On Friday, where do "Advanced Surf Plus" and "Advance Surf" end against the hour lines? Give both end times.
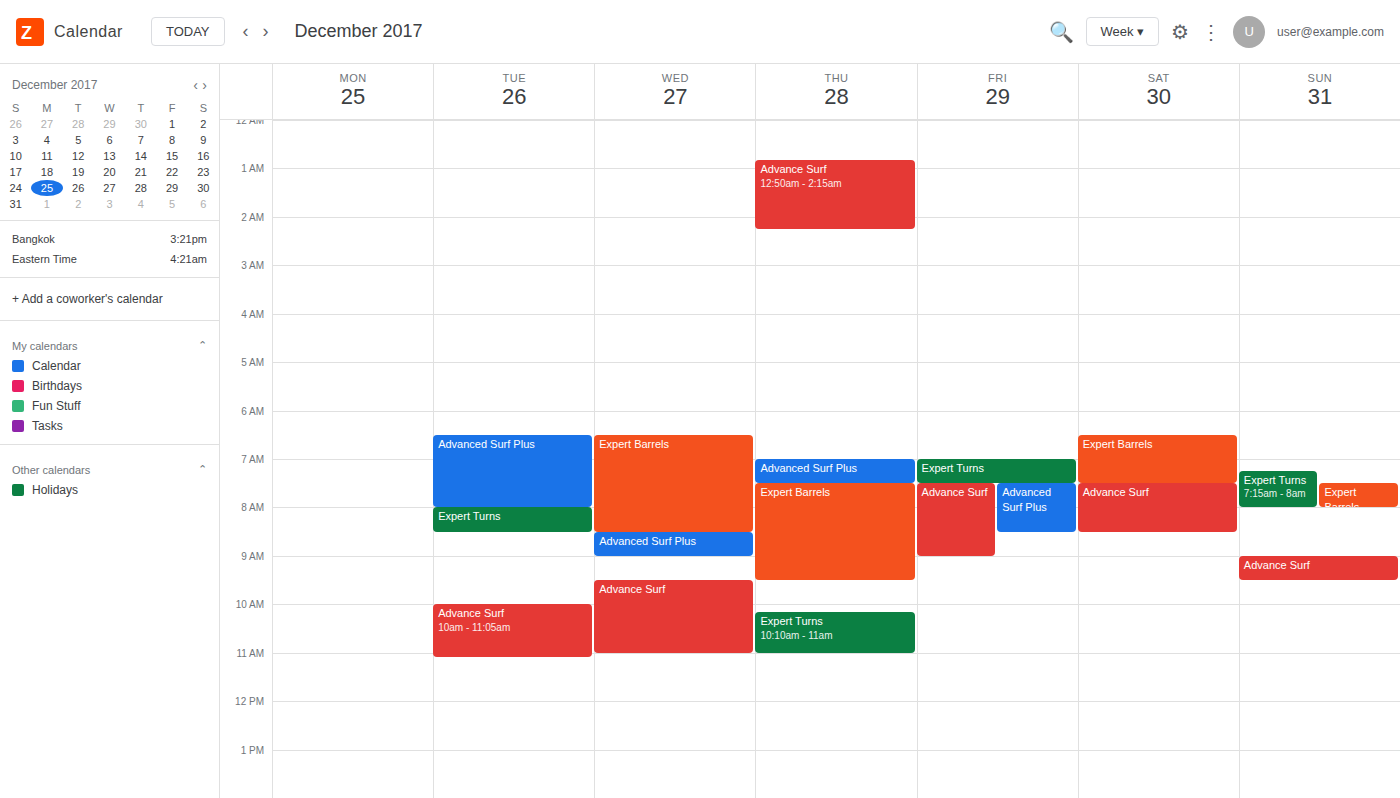
"Advanced Surf Plus": 8:30 AM, halfway between the 8 AM and 9 AM lines. "Advance Surf": 9:00 AM, exactly on the 9 AM line.